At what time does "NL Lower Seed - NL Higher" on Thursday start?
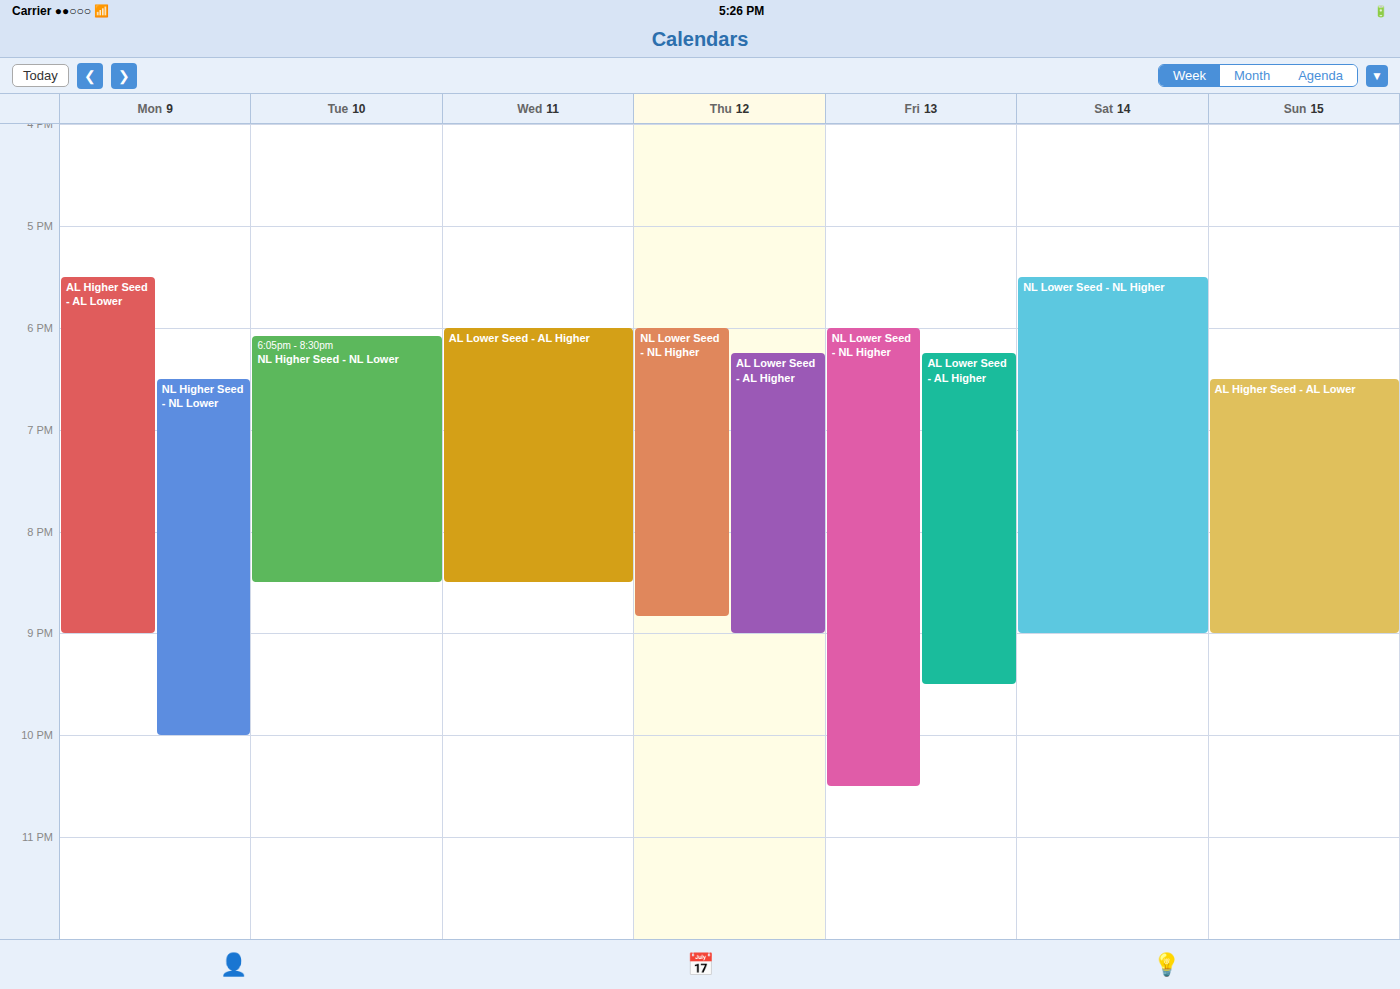
6:00 PM